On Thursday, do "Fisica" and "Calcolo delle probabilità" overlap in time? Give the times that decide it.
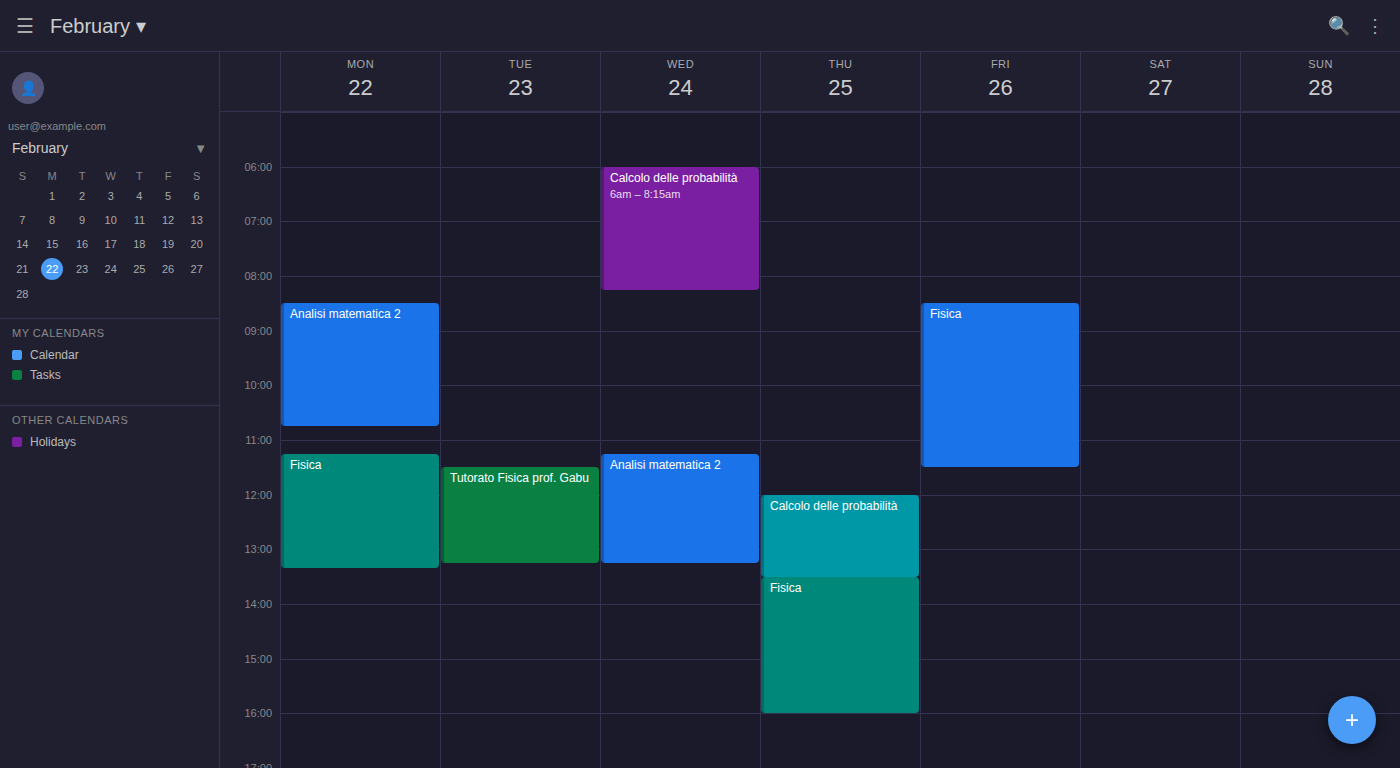
"Calcolo delle probabilità" ends at 1:30 PM, exactly when "Fisica" starts -- they touch but do not overlap.